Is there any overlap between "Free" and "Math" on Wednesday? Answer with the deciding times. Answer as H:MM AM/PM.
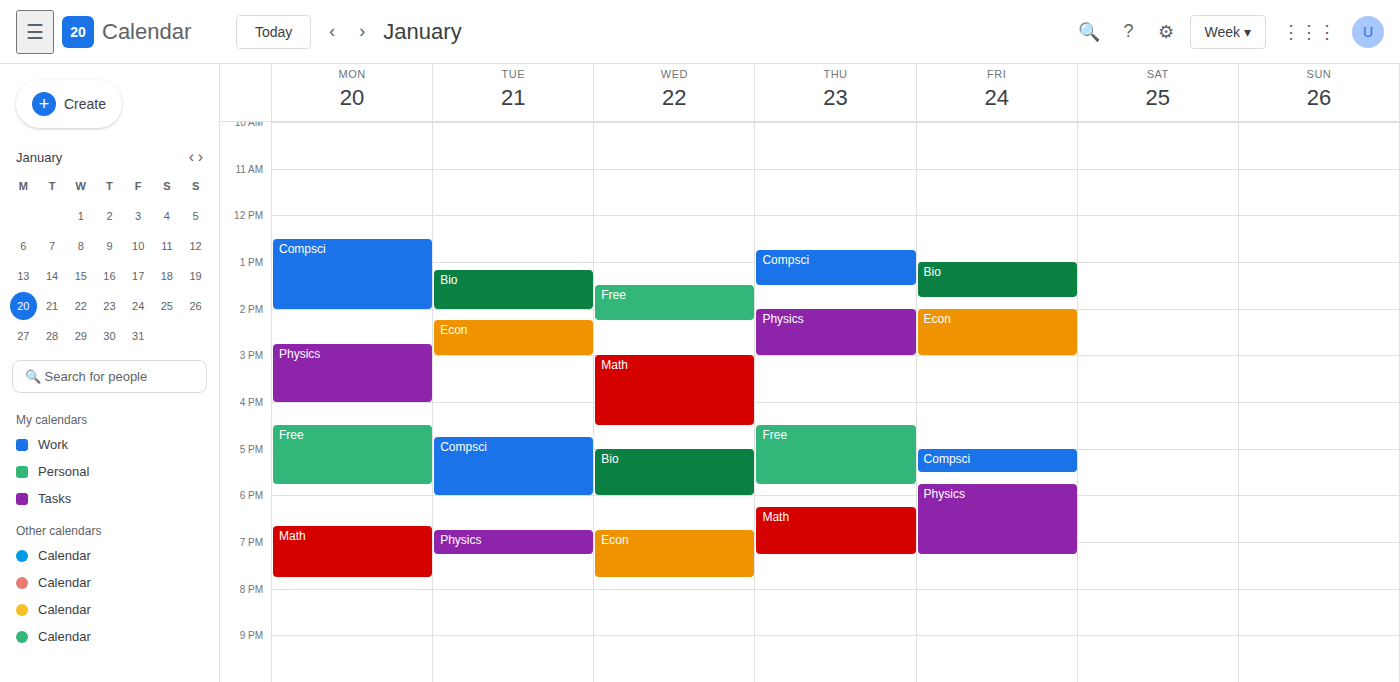
"Free" ends at 2:15 PM and "Math" starts at 3:00 PM -- no overlap.